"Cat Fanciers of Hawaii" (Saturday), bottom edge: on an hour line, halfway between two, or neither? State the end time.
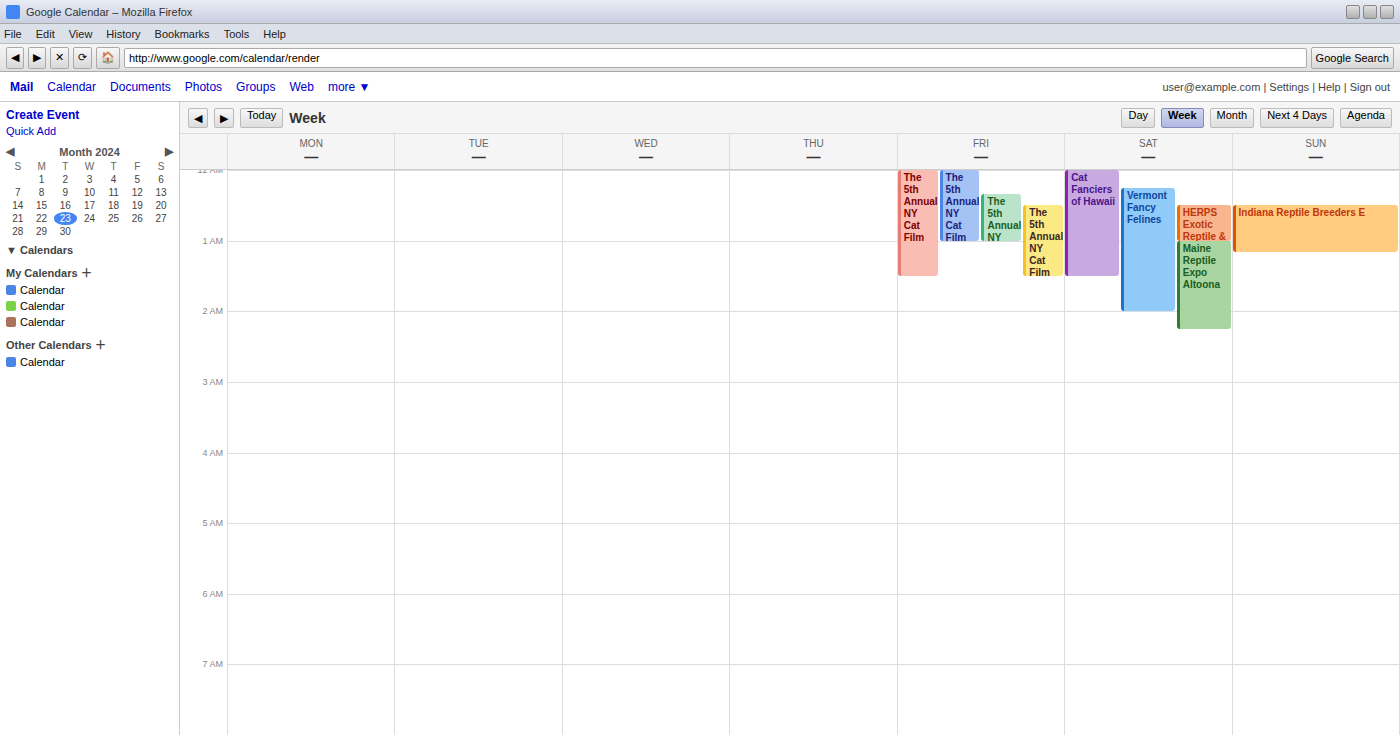
1:30 AM -- halfway between the 1 AM and 2 AM lines.